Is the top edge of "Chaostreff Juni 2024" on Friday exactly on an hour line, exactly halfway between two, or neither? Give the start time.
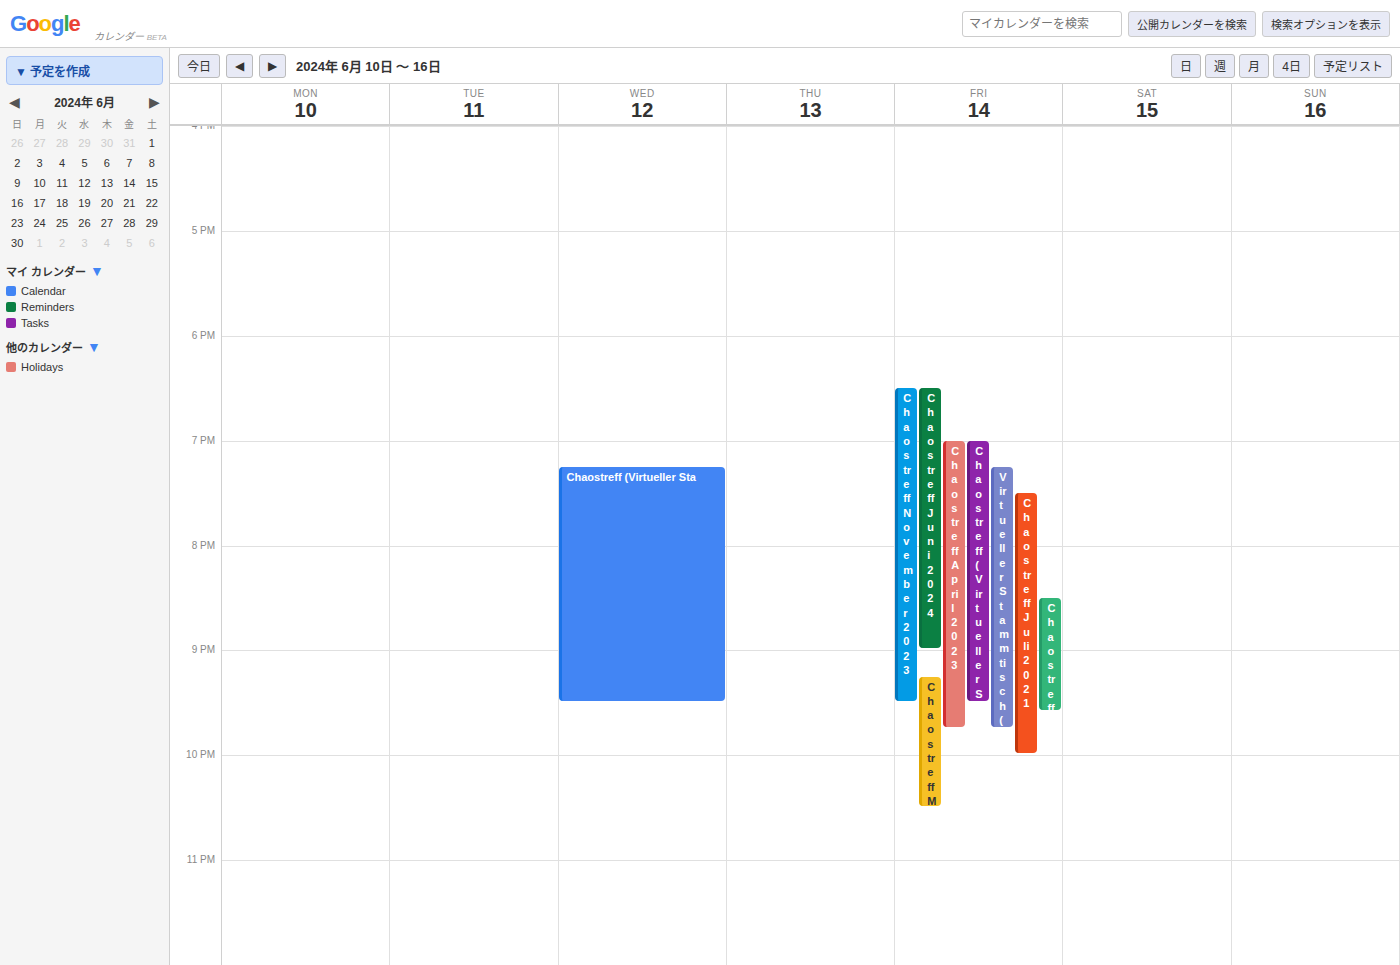
6:30 PM -- halfway between the 6 PM and 7 PM lines.